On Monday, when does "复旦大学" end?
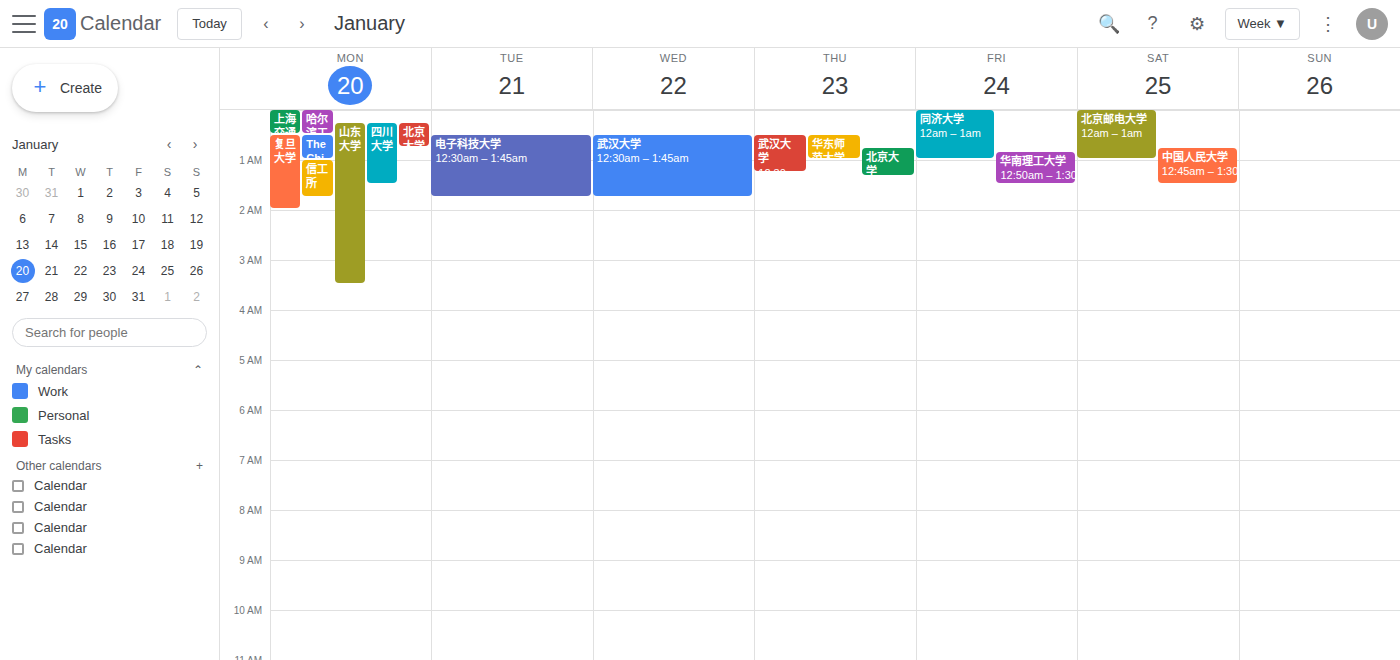
2:00 AM